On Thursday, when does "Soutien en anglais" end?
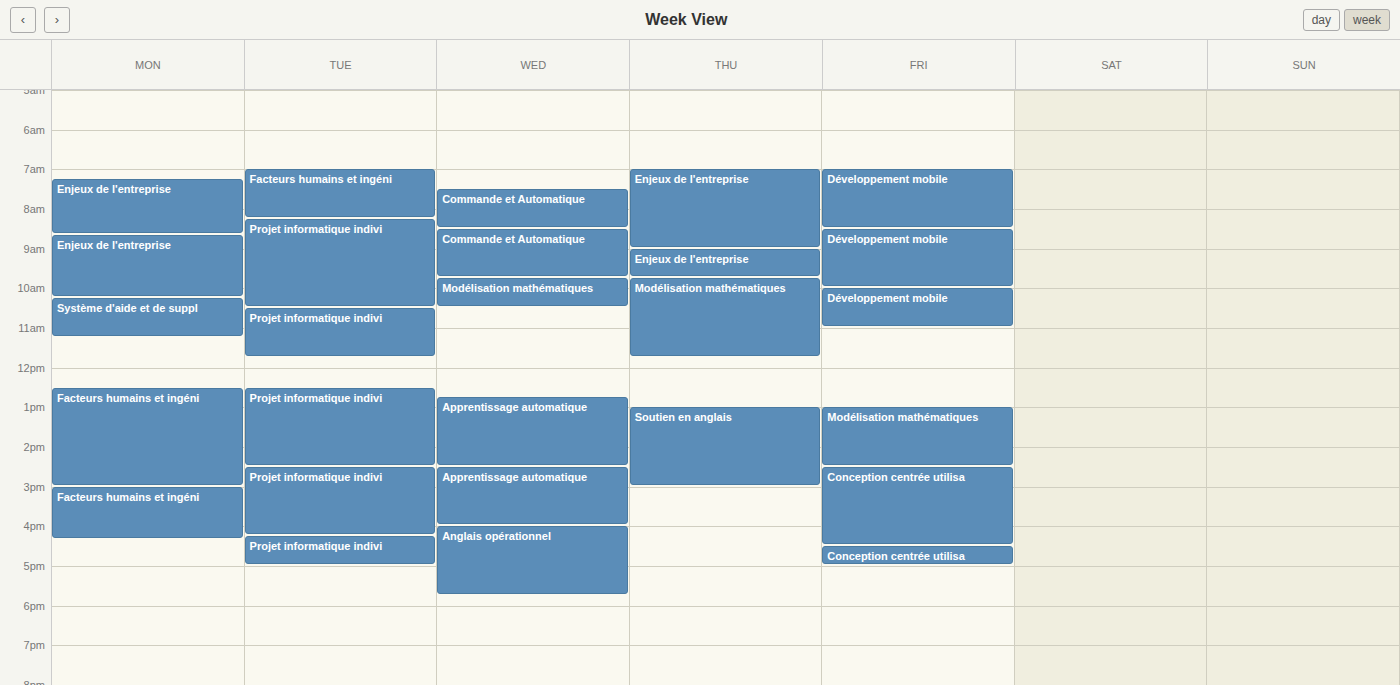
3:00 PM